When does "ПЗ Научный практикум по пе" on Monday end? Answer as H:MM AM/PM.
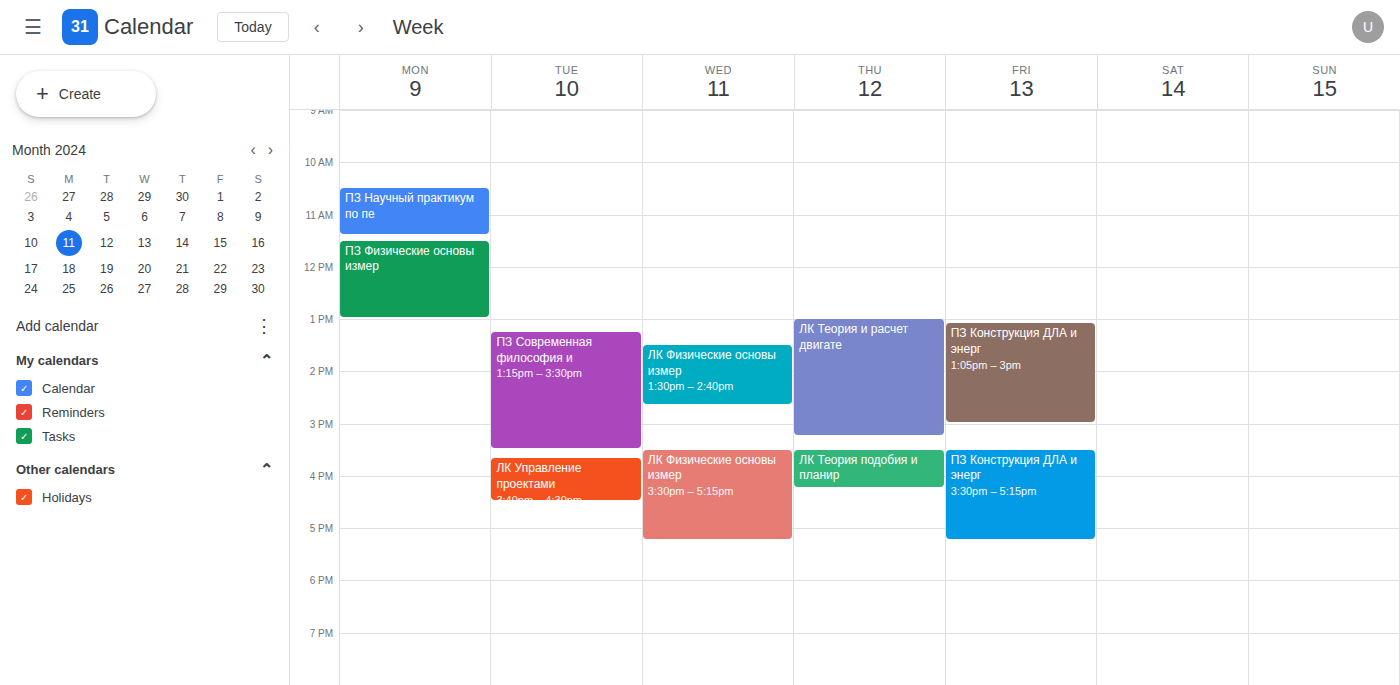
11:25 AM